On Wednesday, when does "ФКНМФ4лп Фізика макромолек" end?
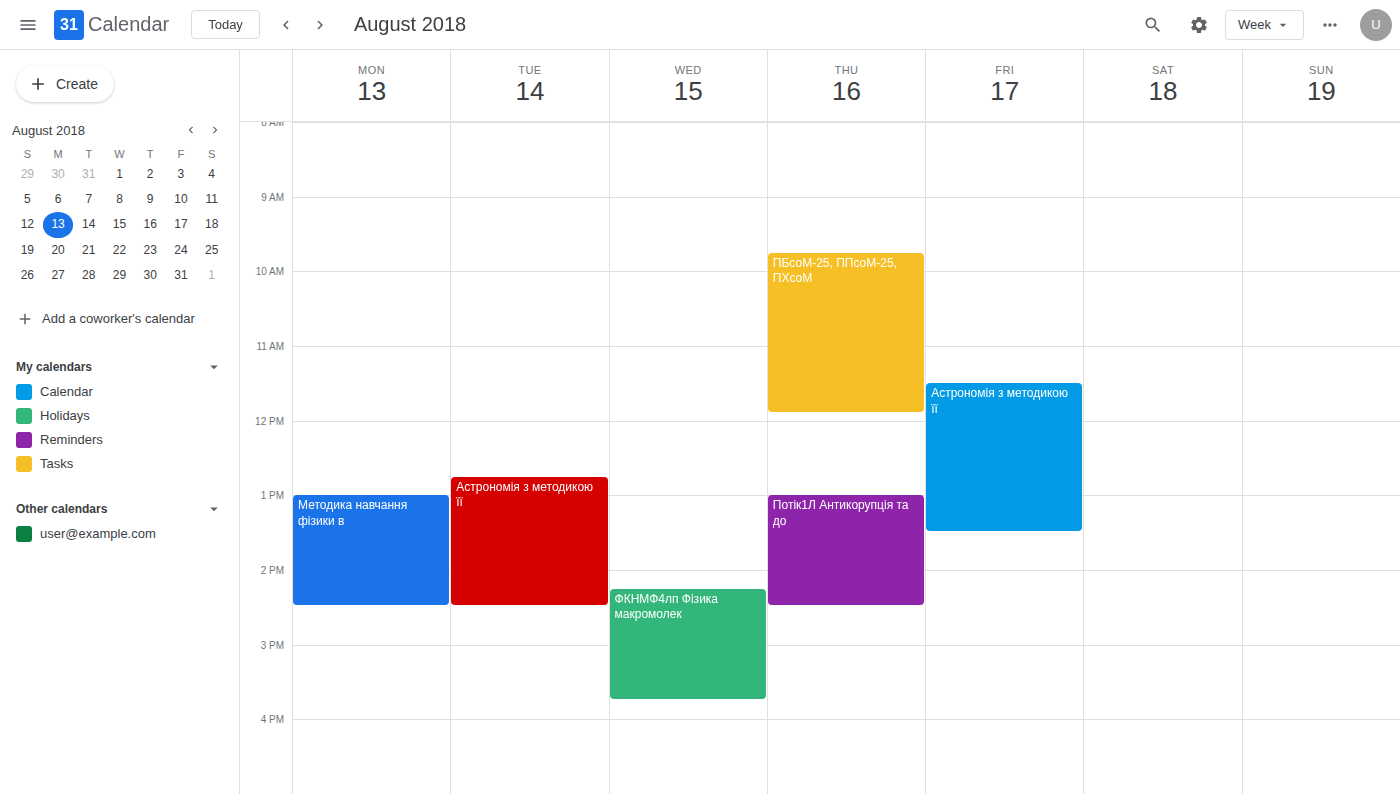
3:45 PM